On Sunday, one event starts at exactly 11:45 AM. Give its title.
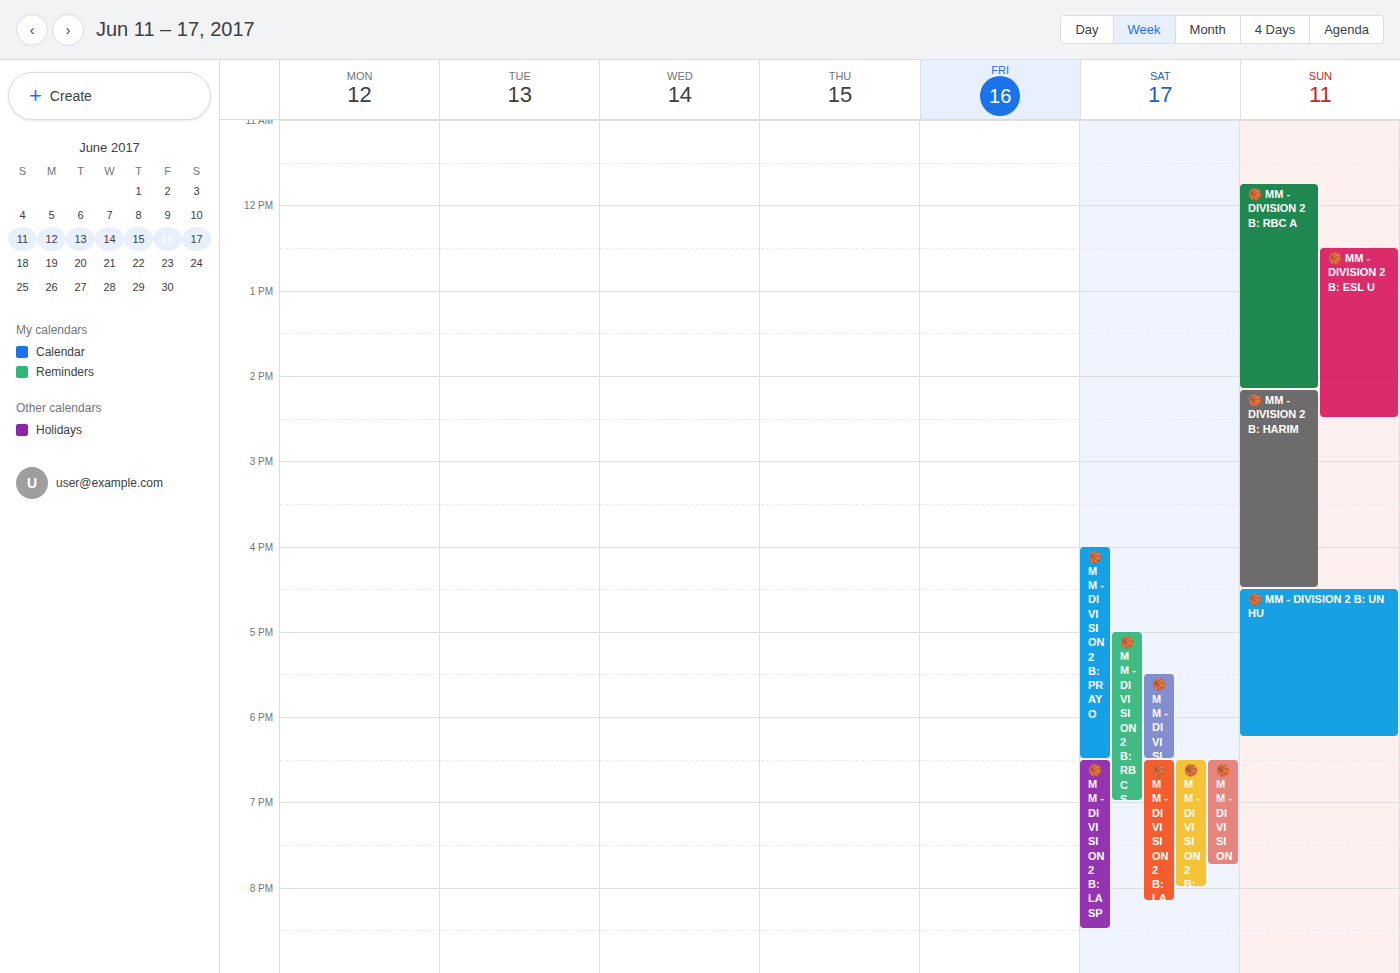
"🏀 MM - DIVISION 2 B: RBC A"